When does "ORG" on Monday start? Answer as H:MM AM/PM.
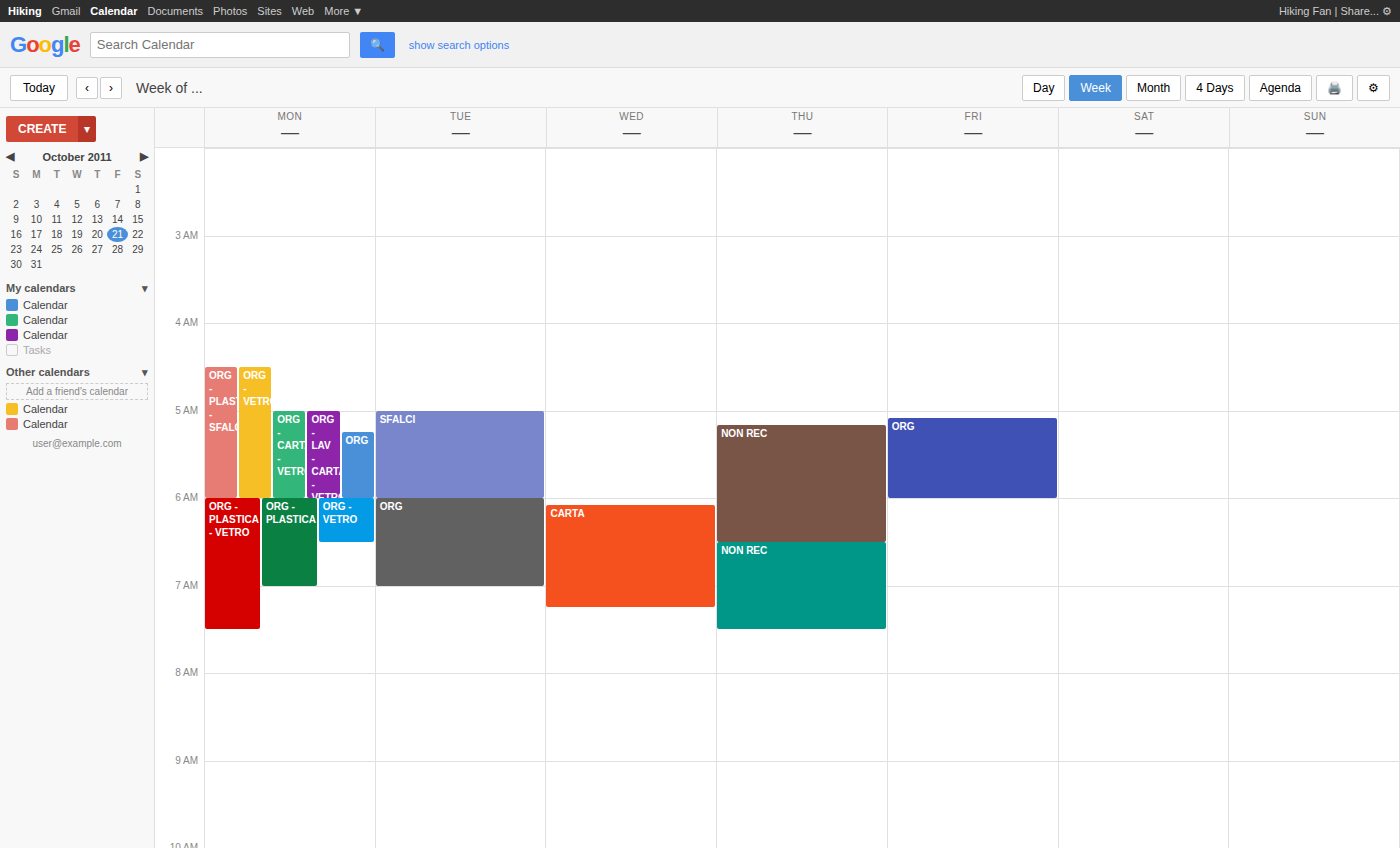
5:15 AM